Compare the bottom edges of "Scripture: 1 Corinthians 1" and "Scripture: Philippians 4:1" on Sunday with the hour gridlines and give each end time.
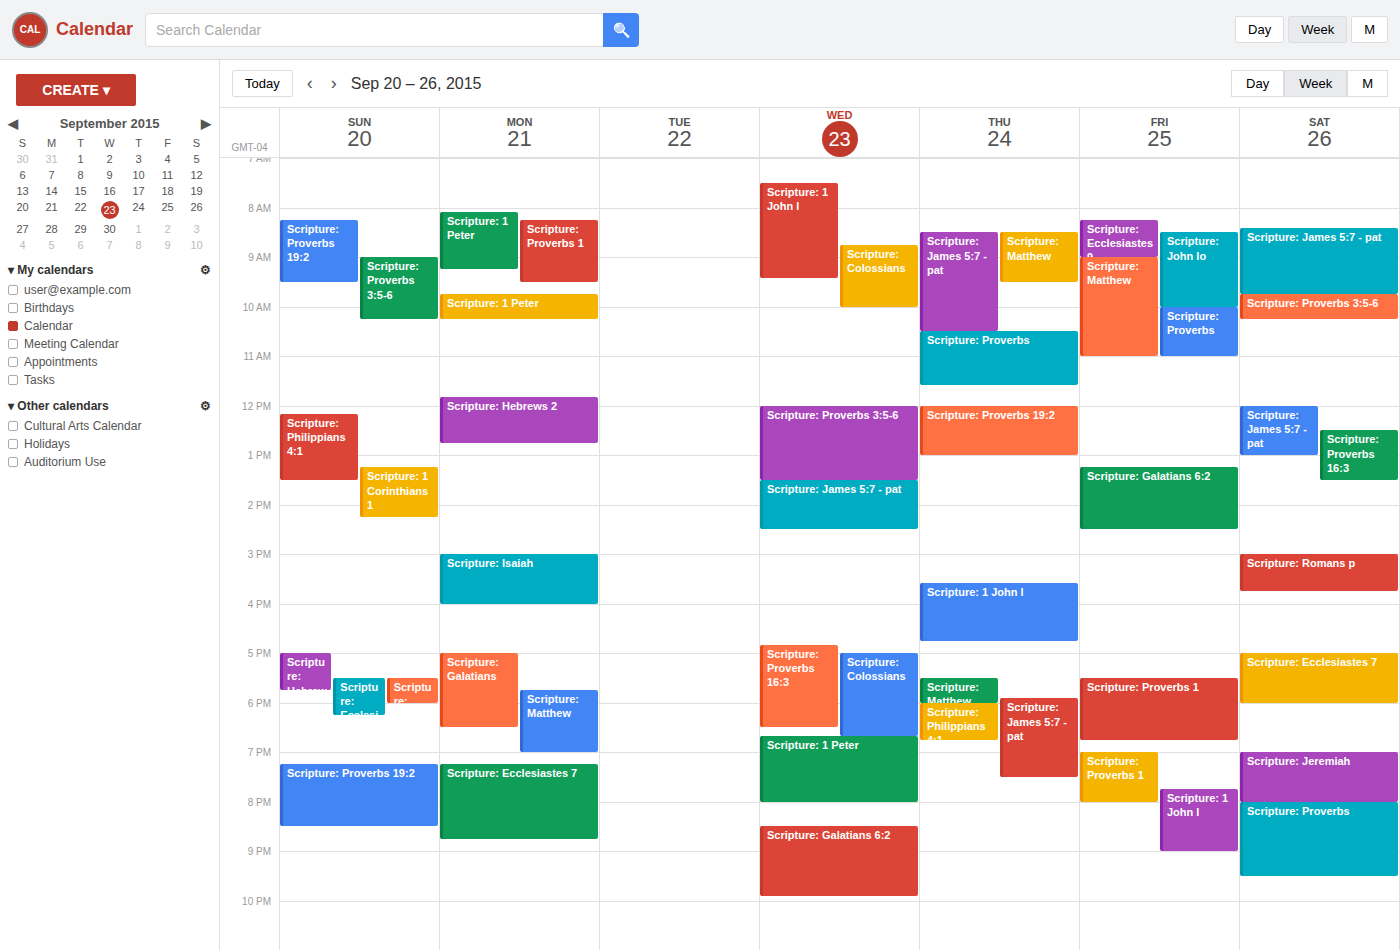
"Scripture: 1 Corinthians 1": 2:15 PM, neither: a quarter of the way from the 2 PM line to the 3 PM line. "Scripture: Philippians 4:1": 1:30 PM, halfway between the 1 PM and 2 PM lines.